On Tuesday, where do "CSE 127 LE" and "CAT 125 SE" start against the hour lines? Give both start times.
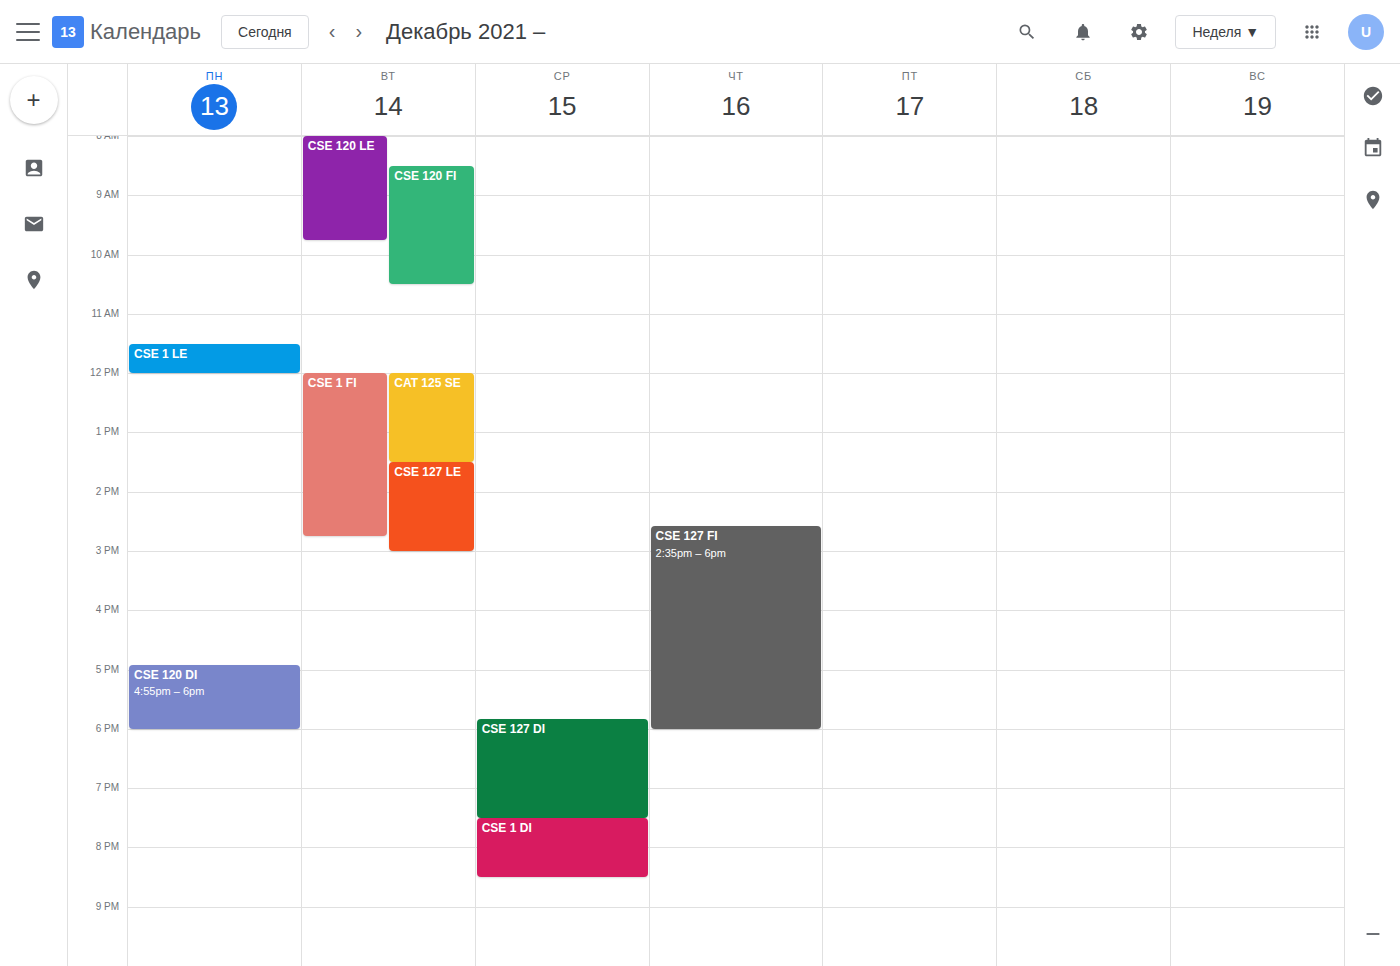
"CSE 127 LE": 1:30 PM, halfway between the 1 PM and 2 PM lines. "CAT 125 SE": 12:00 PM, exactly on the 12 PM line.